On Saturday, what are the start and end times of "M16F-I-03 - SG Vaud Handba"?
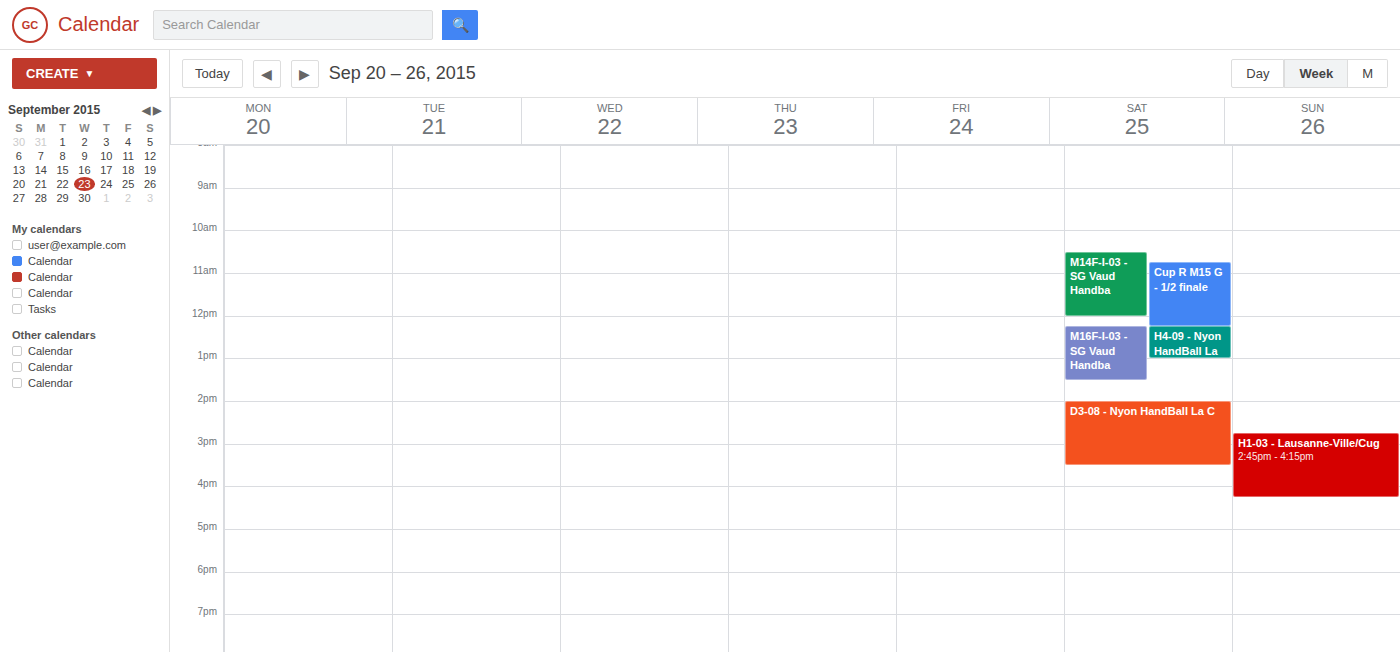
12:15 PM to 1:30 PM